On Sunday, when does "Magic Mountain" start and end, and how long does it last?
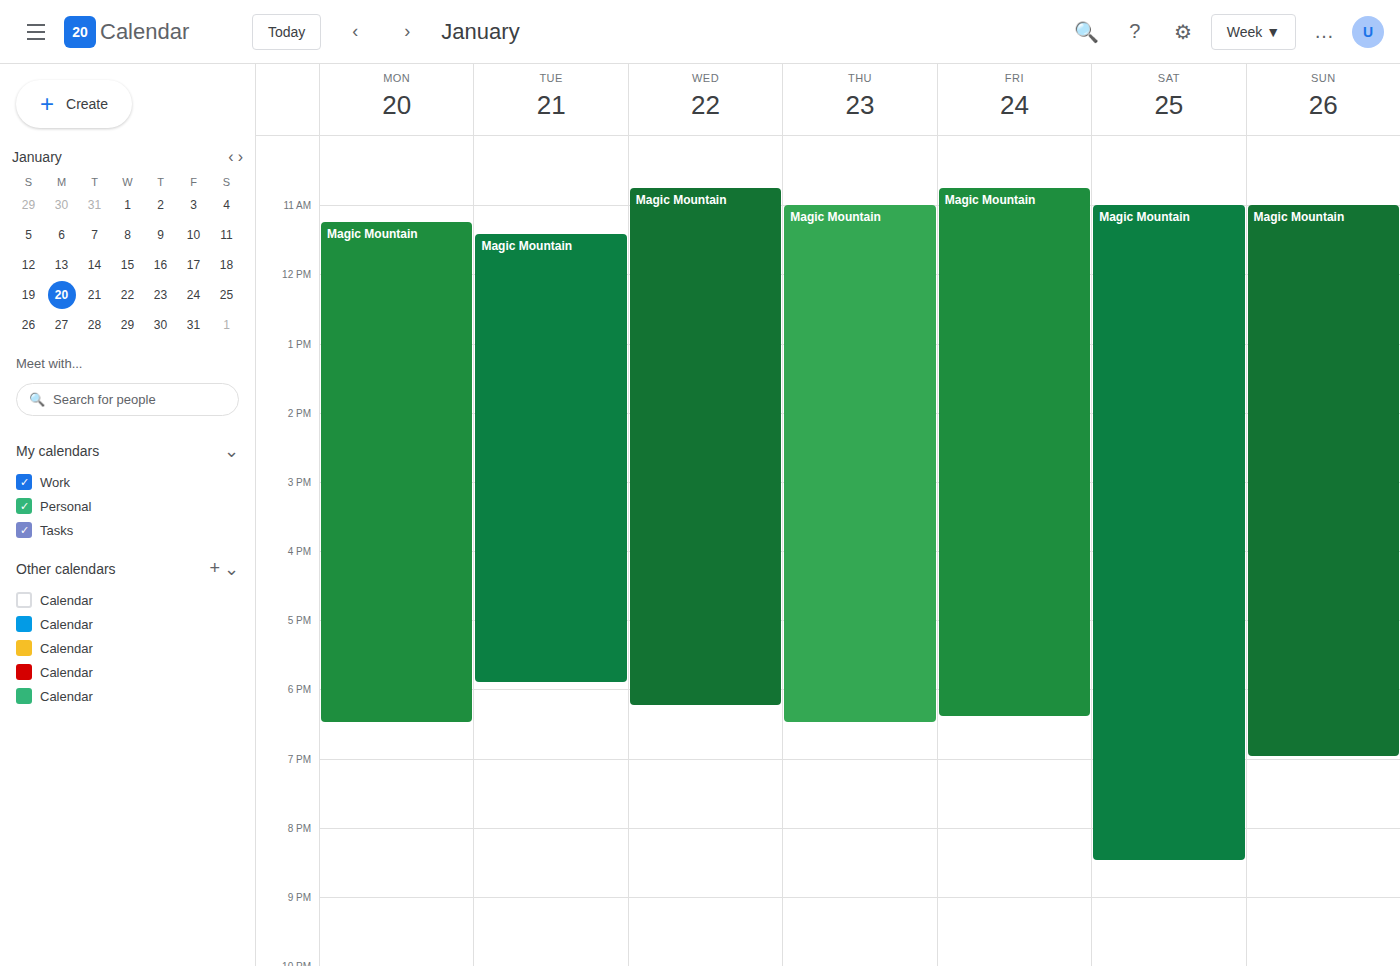
11:00 to 19:00, 8 hours